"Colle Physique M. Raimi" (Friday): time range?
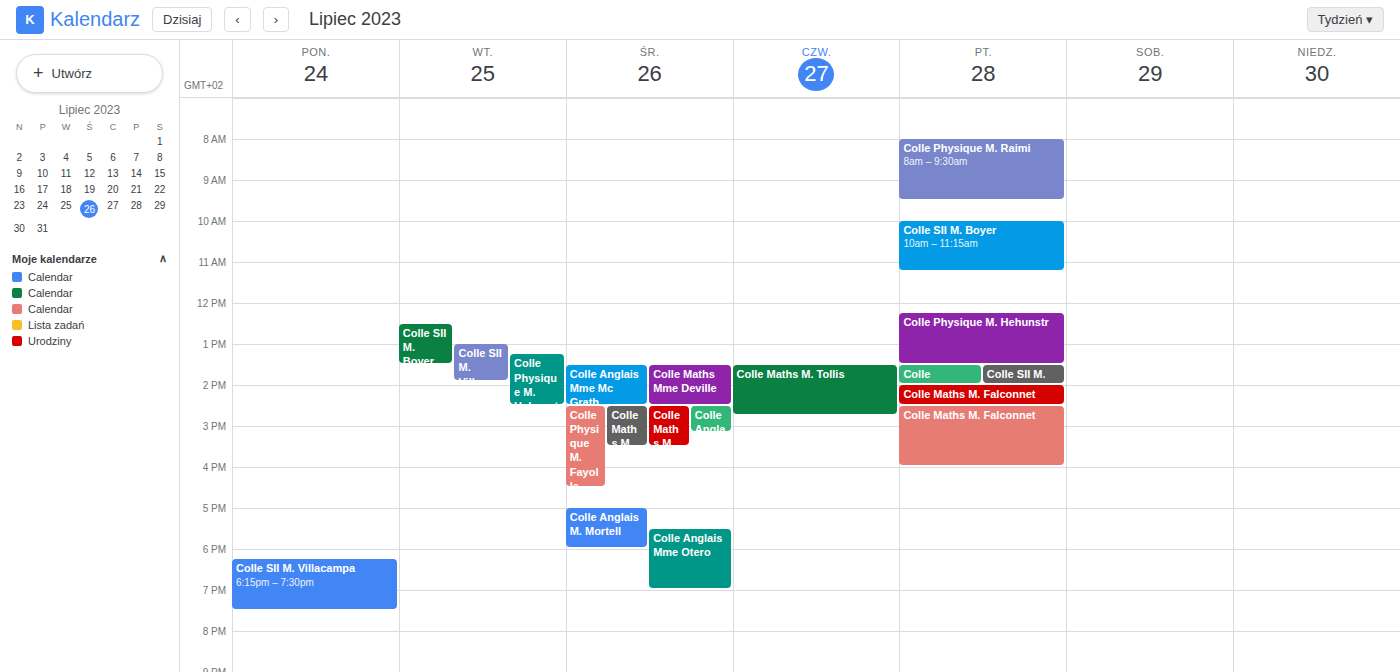
8:00 AM to 9:30 AM